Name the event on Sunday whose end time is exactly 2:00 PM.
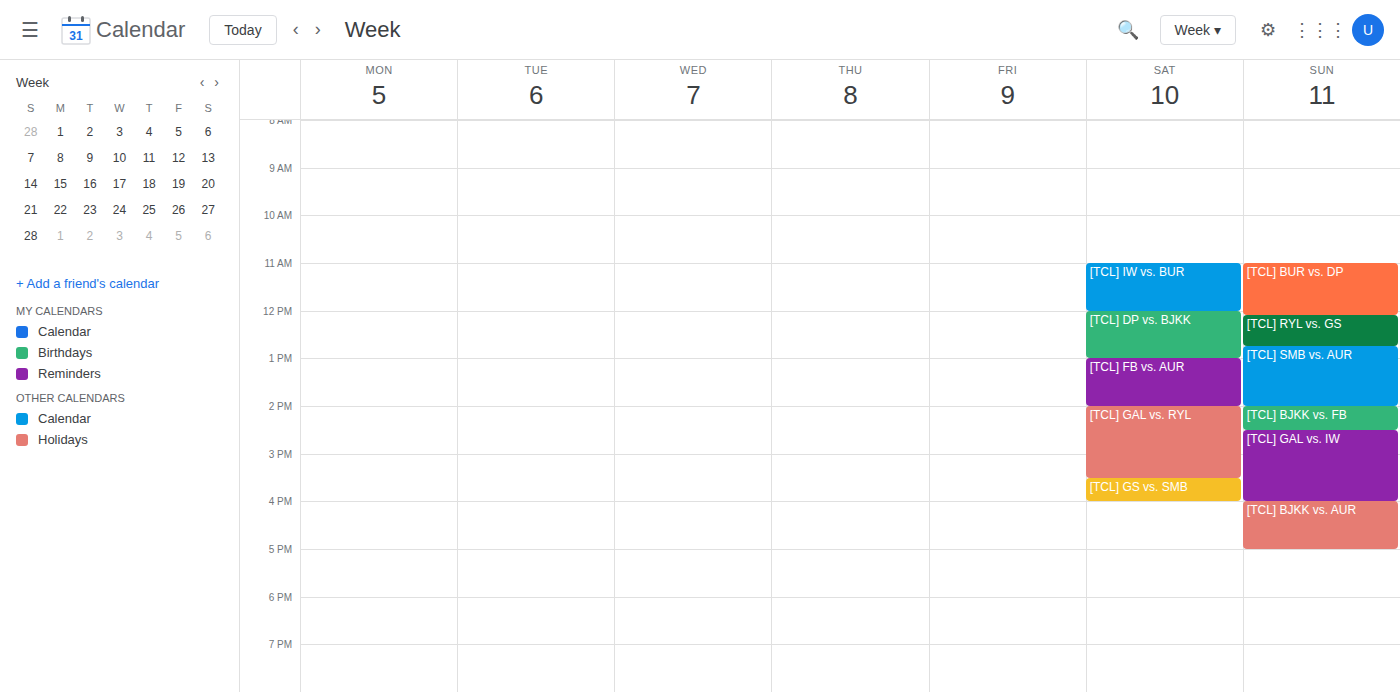
"[TCL] SMB vs. AUR"